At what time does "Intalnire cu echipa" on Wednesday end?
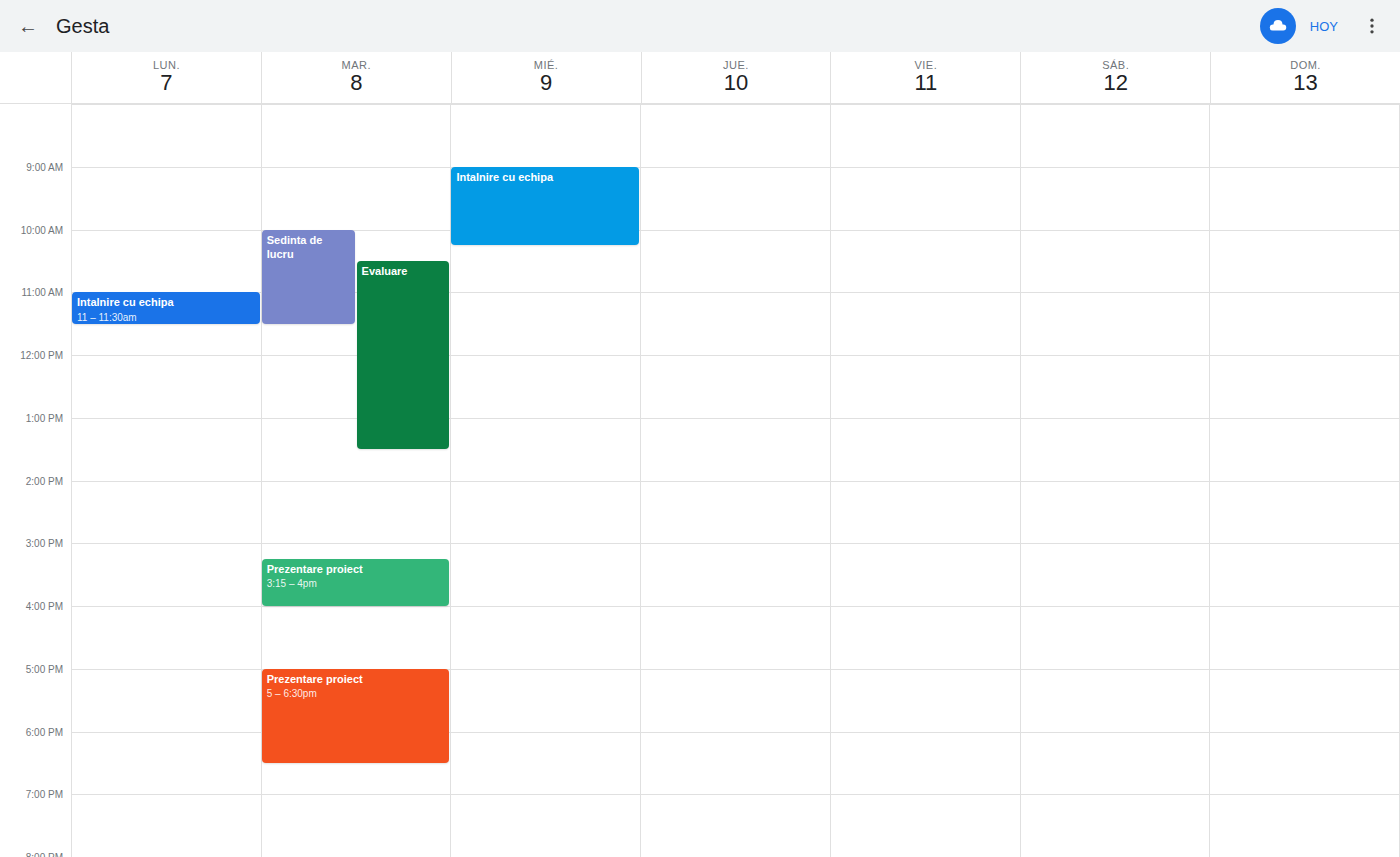
10:15 AM